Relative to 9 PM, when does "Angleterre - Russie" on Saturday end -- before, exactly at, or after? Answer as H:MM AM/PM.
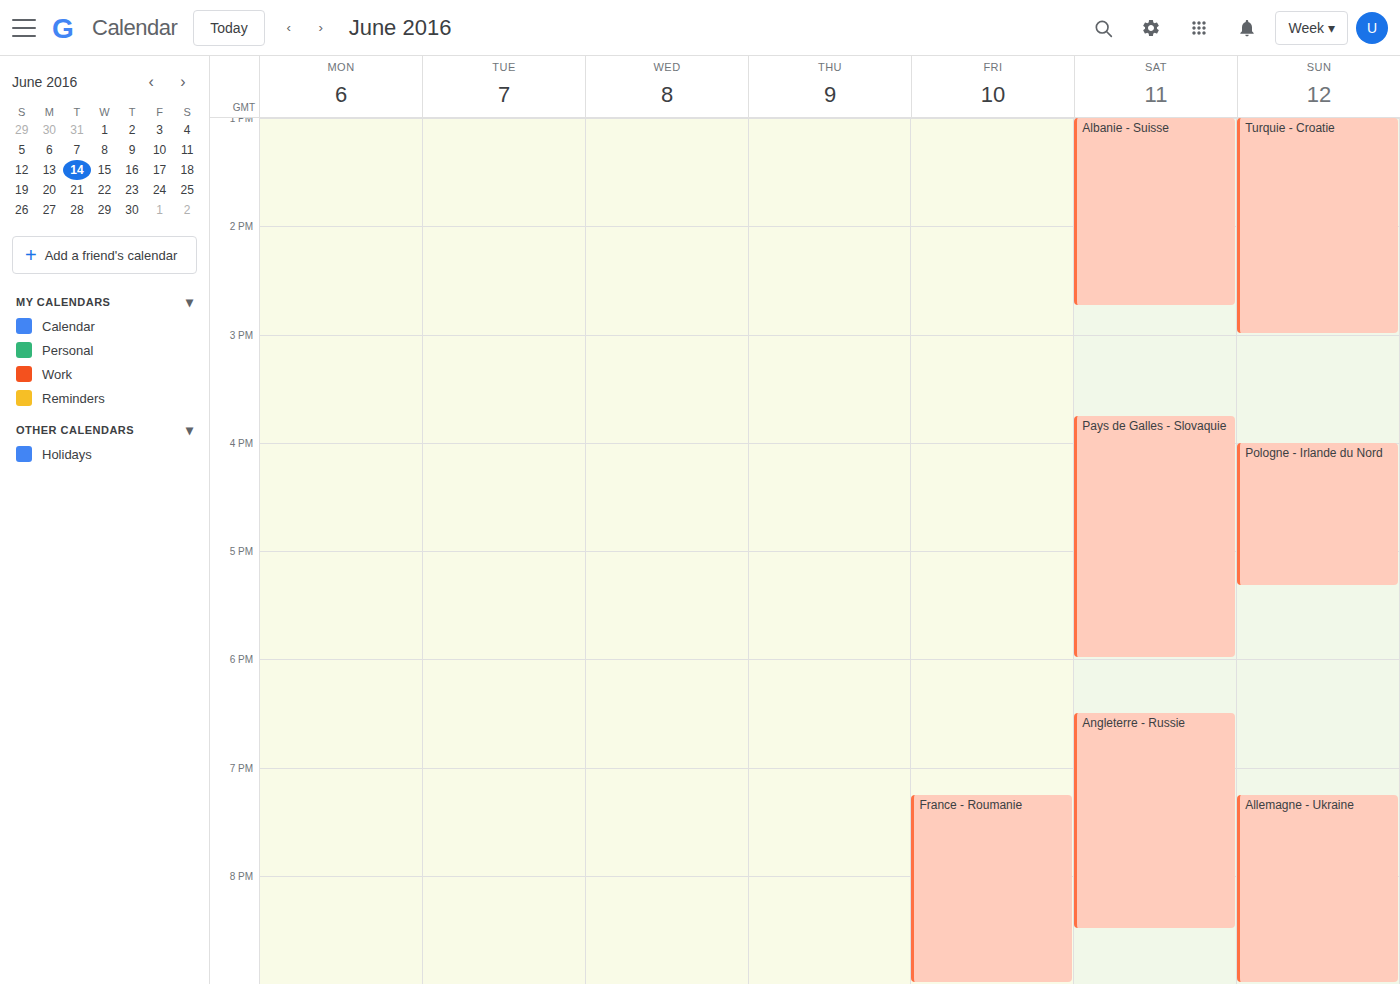
8:30 PM -- before 9 PM, 30 minutes above the 9 PM line.